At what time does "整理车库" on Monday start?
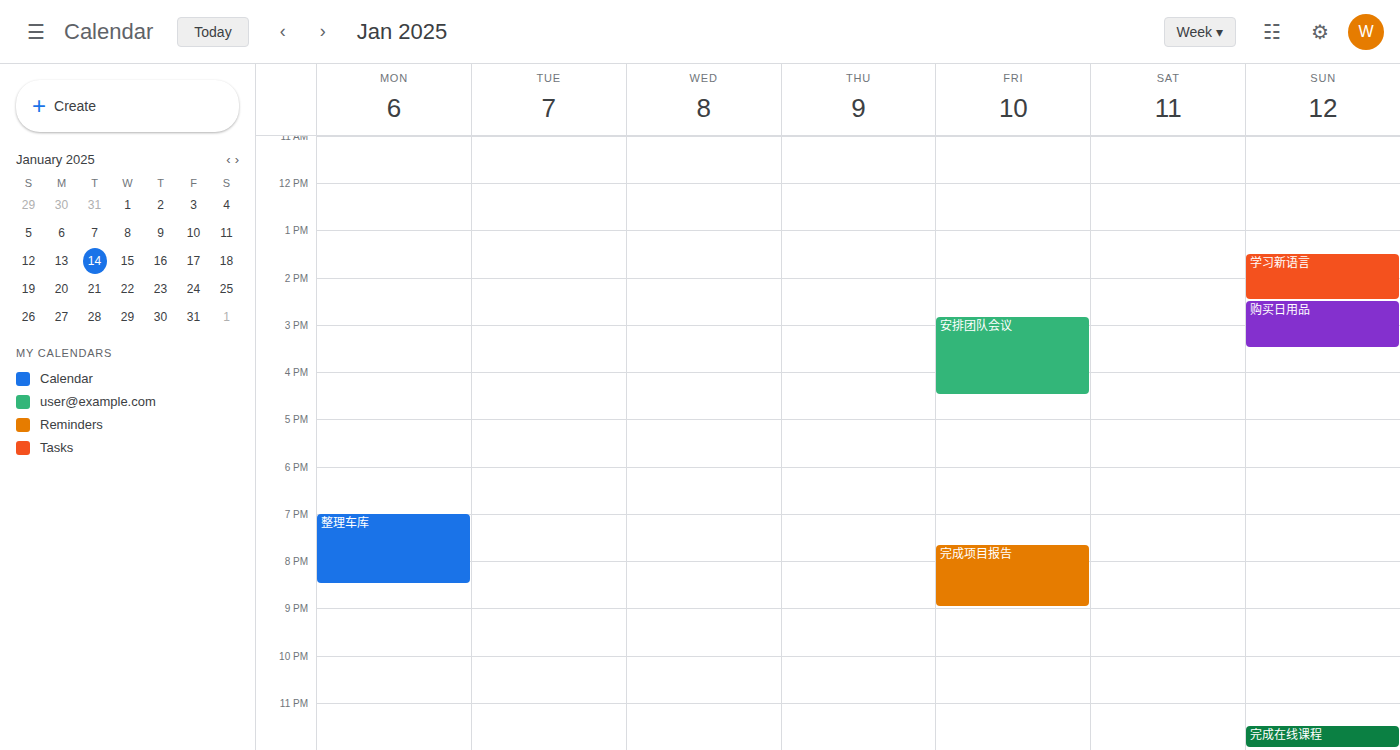
7:00 PM